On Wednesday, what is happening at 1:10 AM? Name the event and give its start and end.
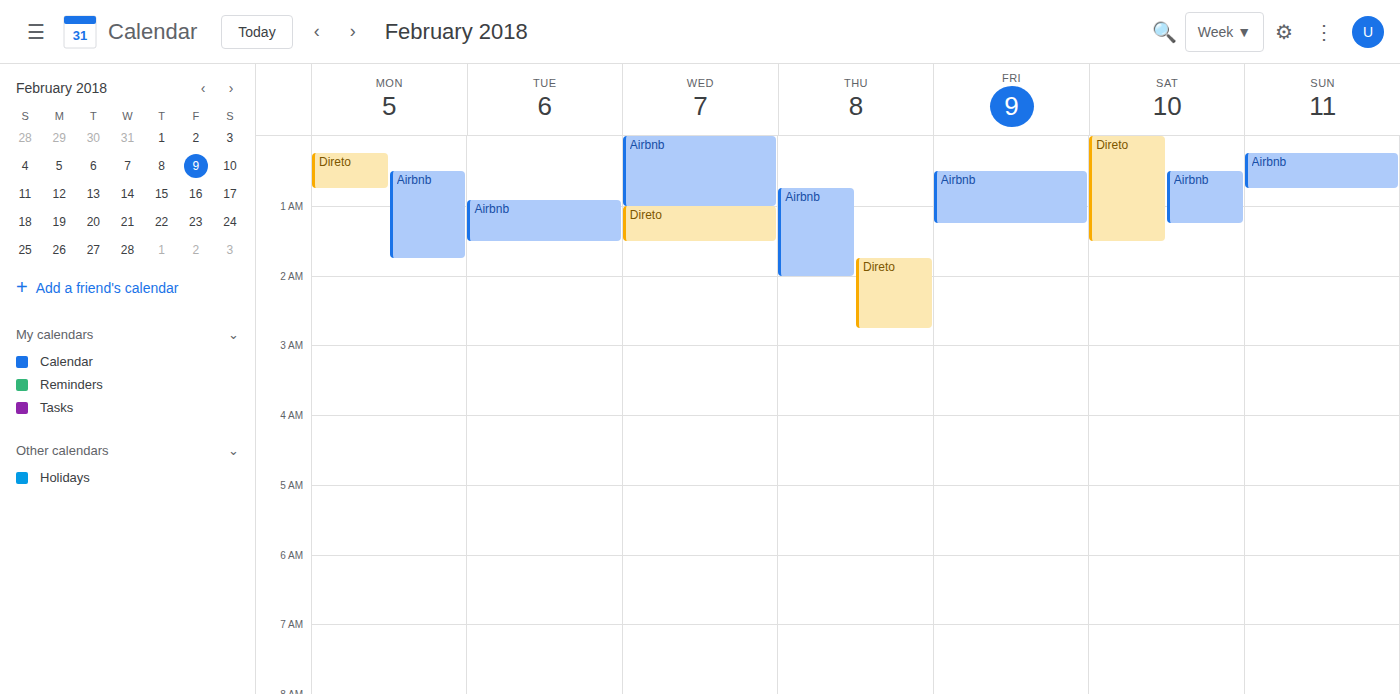
"Direto", 1:00 AM to 1:30 AM